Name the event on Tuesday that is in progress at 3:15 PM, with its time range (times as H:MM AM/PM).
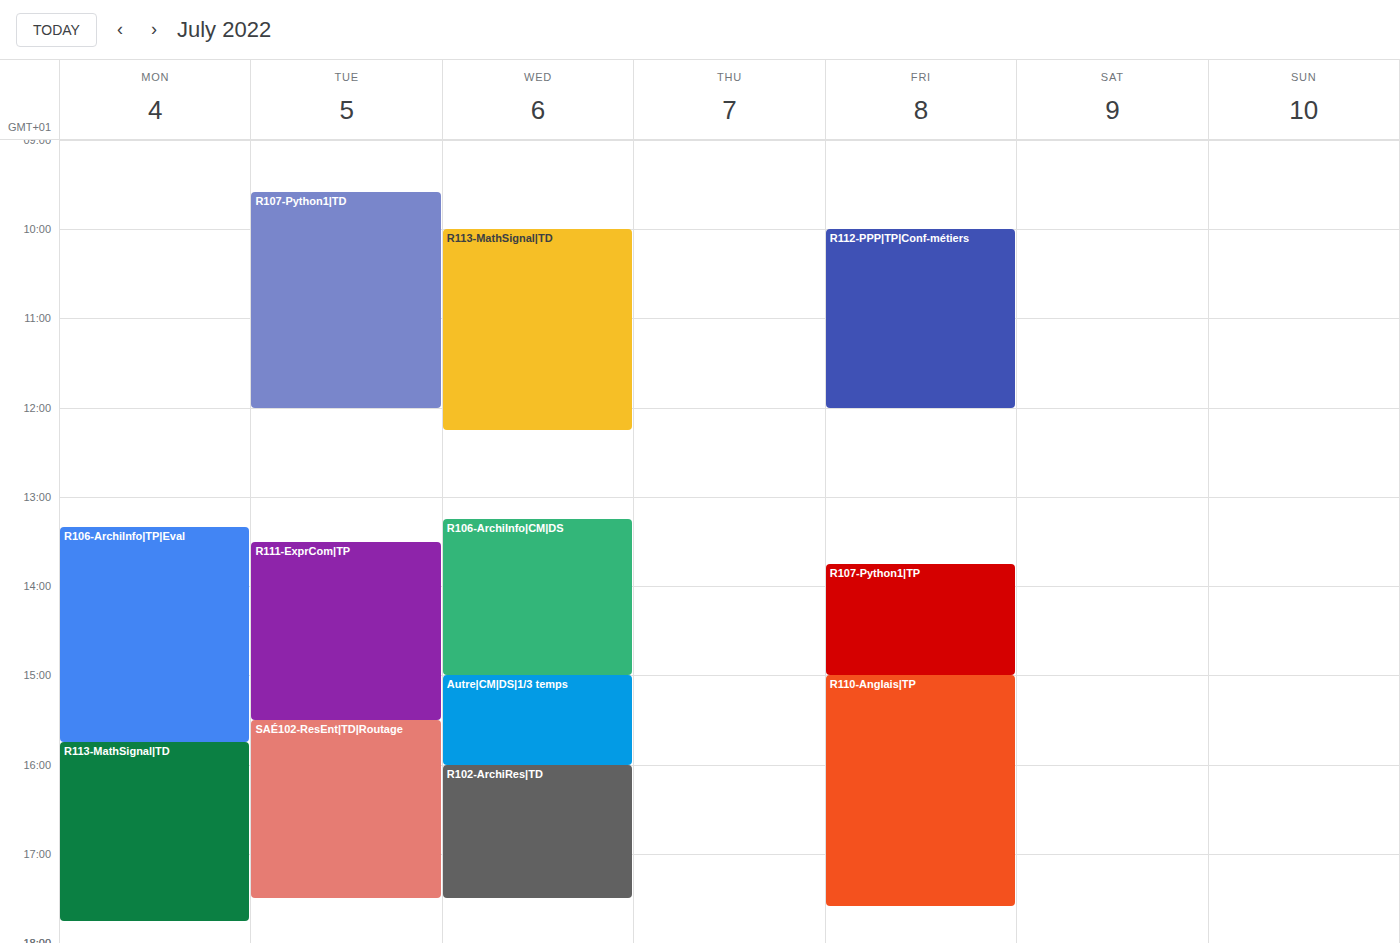
"R111-ExprCom|TP", 1:30 PM to 3:30 PM